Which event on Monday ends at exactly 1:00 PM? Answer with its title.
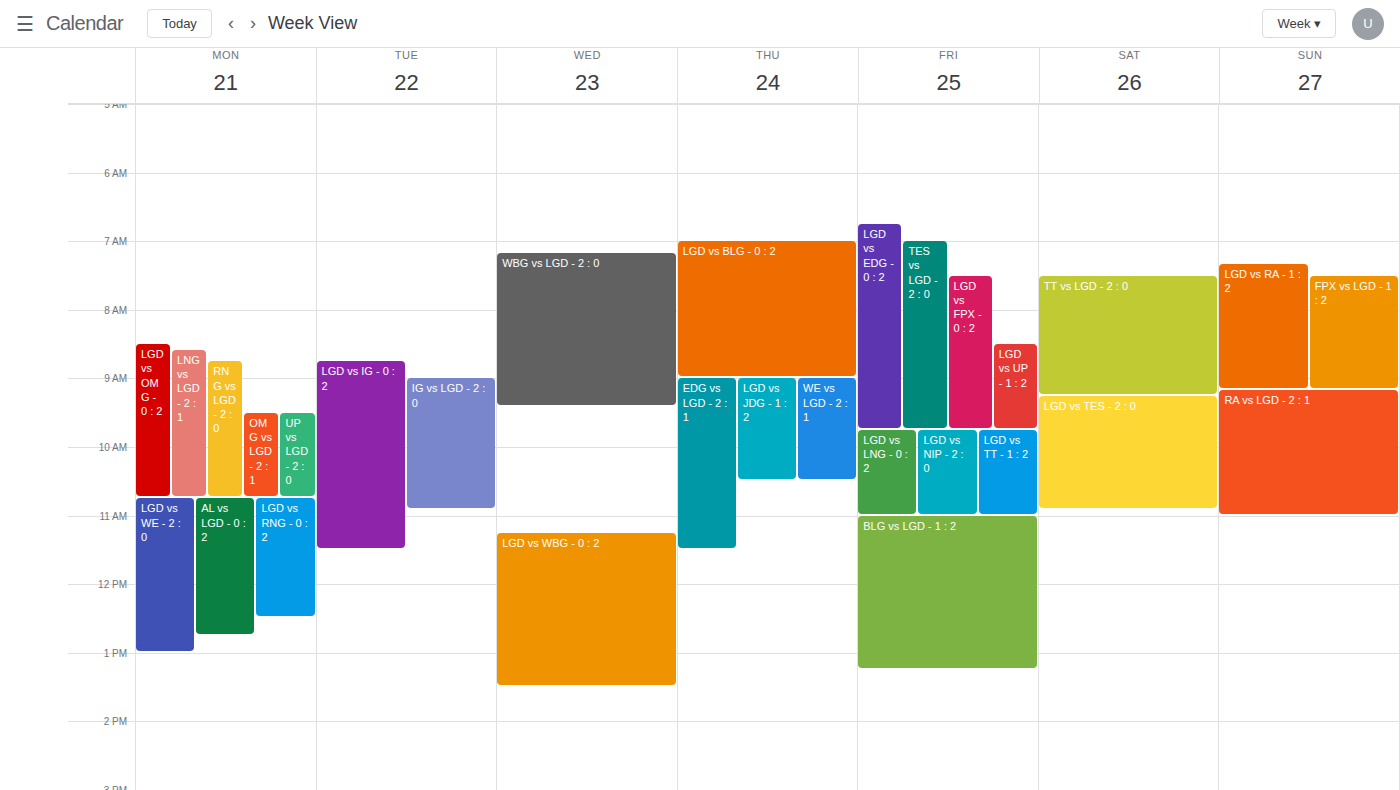
"LGD vs WE - 2 : 0"